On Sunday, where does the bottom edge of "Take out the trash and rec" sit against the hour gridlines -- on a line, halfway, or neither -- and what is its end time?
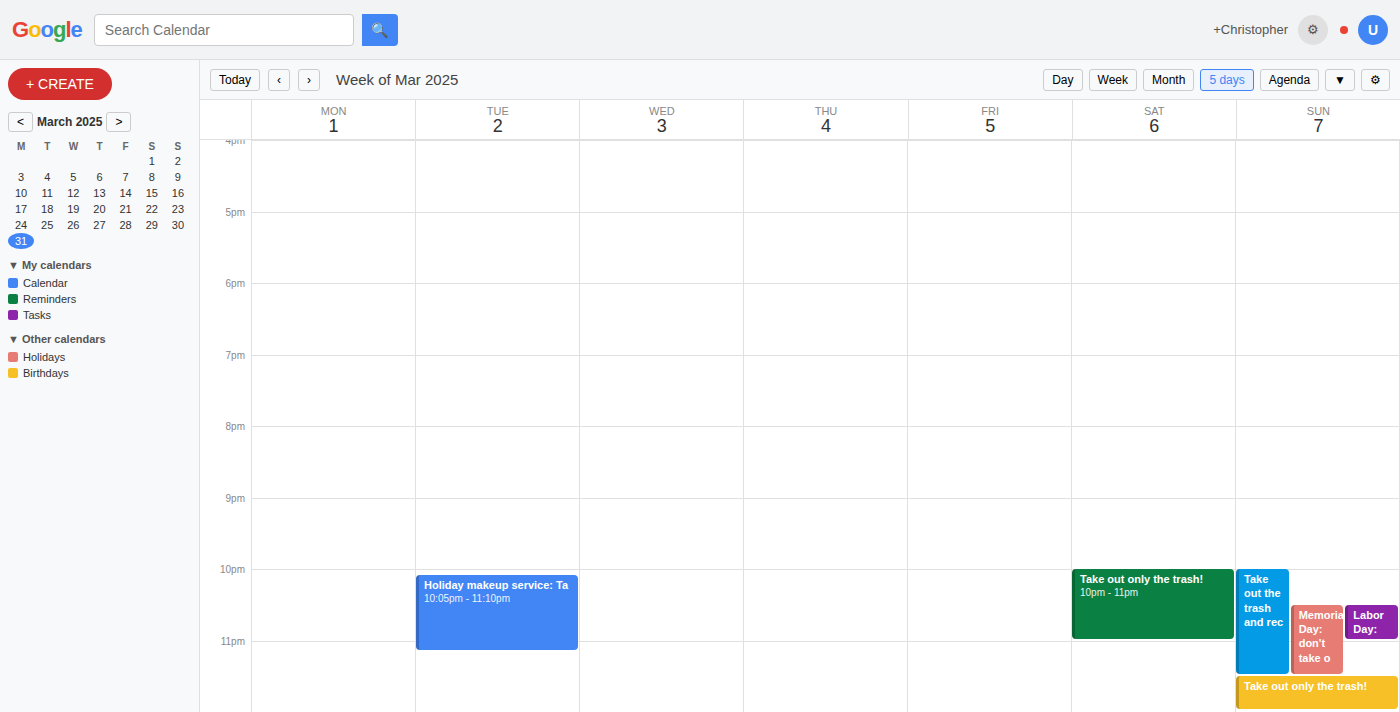
11:30 PM -- halfway between the 11 PM and 12 AM lines.